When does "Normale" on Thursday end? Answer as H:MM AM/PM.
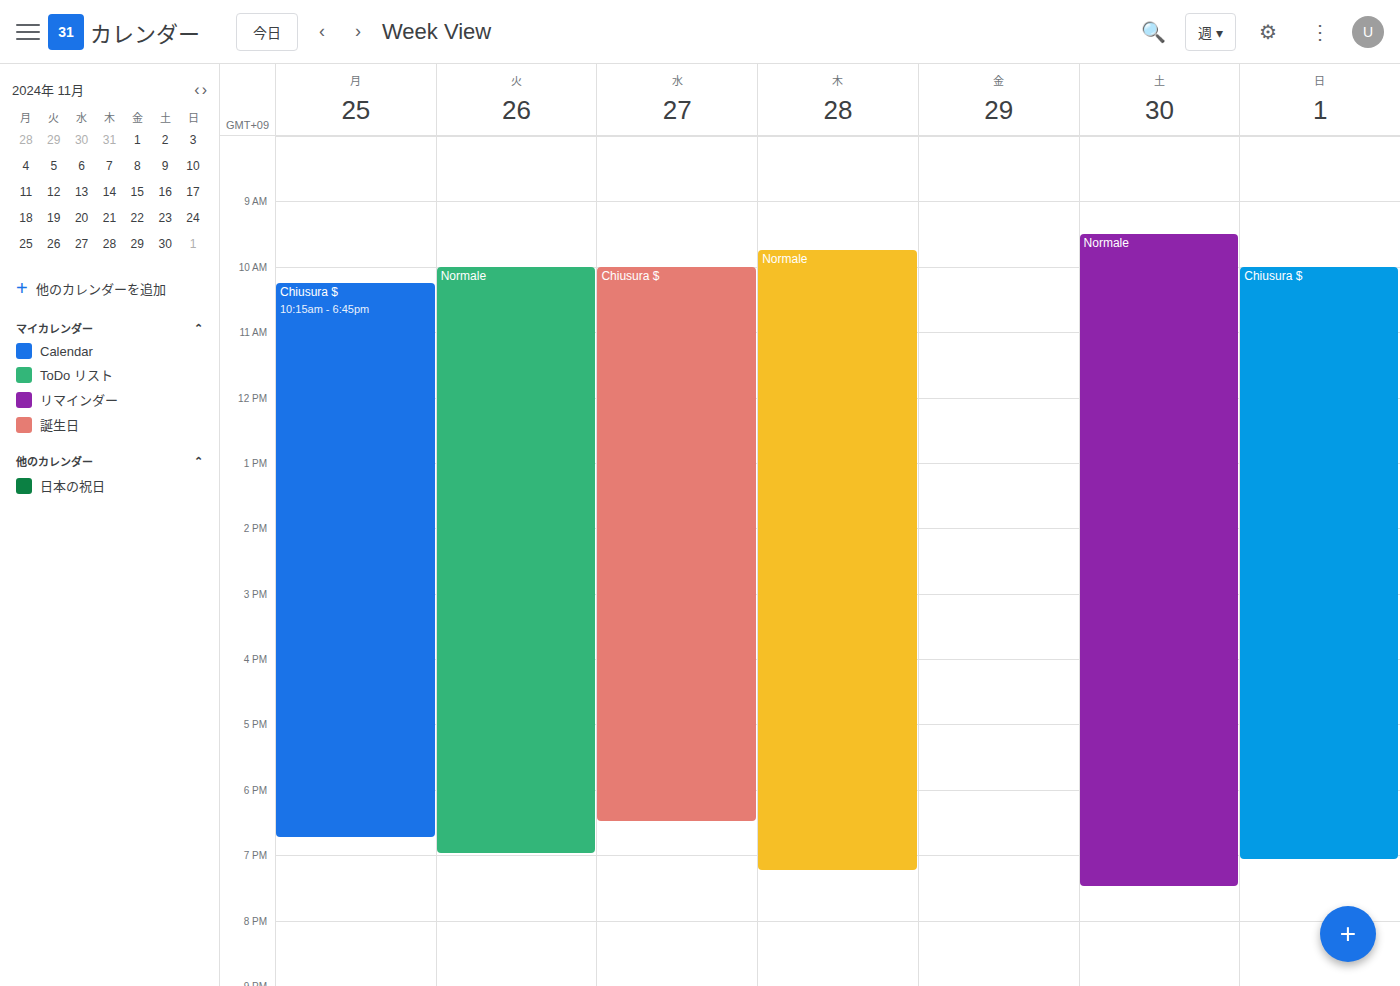
7:15 PM